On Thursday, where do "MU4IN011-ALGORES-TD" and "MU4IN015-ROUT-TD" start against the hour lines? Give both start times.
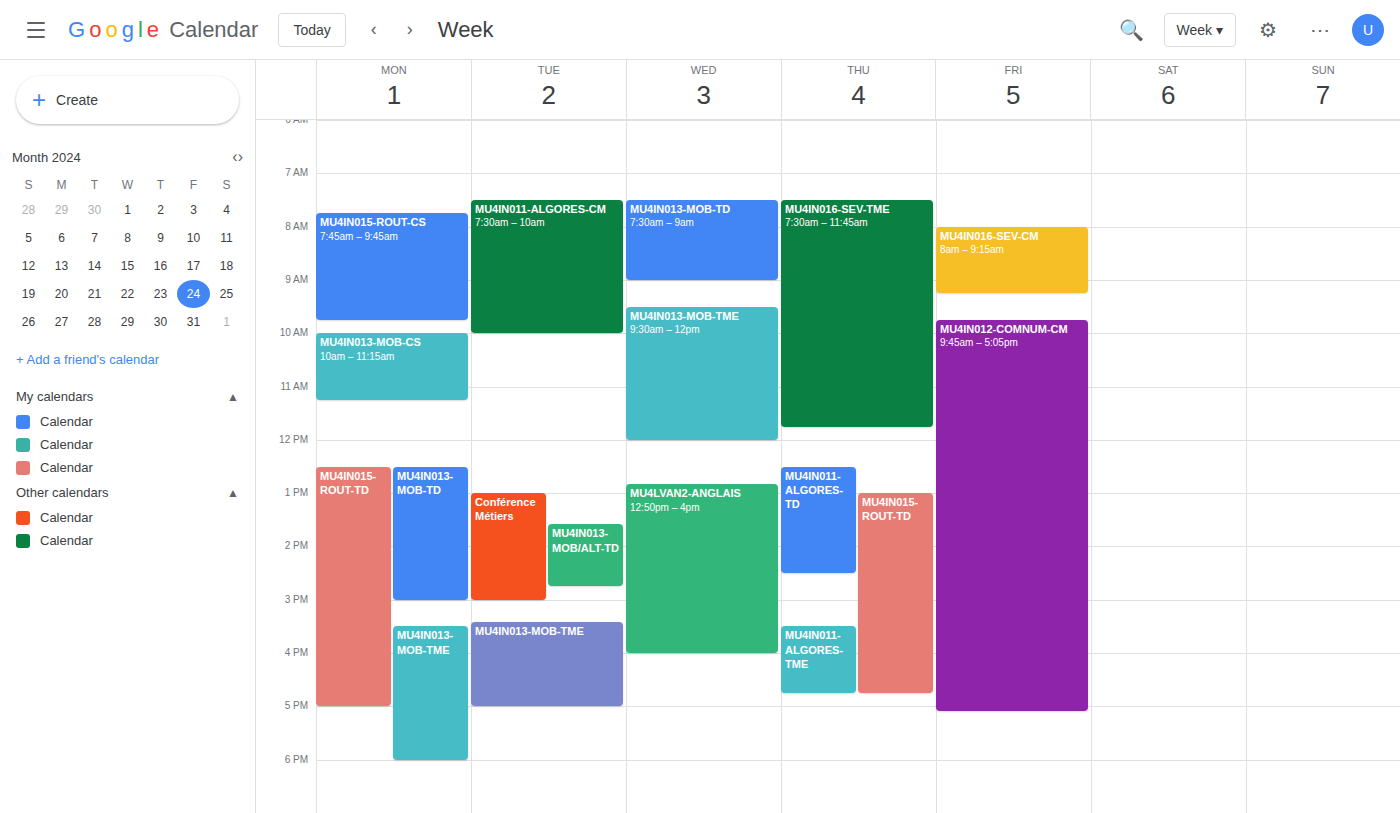
"MU4IN011-ALGORES-TD": 12:30 PM, halfway between the 12 PM and 1 PM lines. "MU4IN015-ROUT-TD": 1:00 PM, exactly on the 1 PM line.